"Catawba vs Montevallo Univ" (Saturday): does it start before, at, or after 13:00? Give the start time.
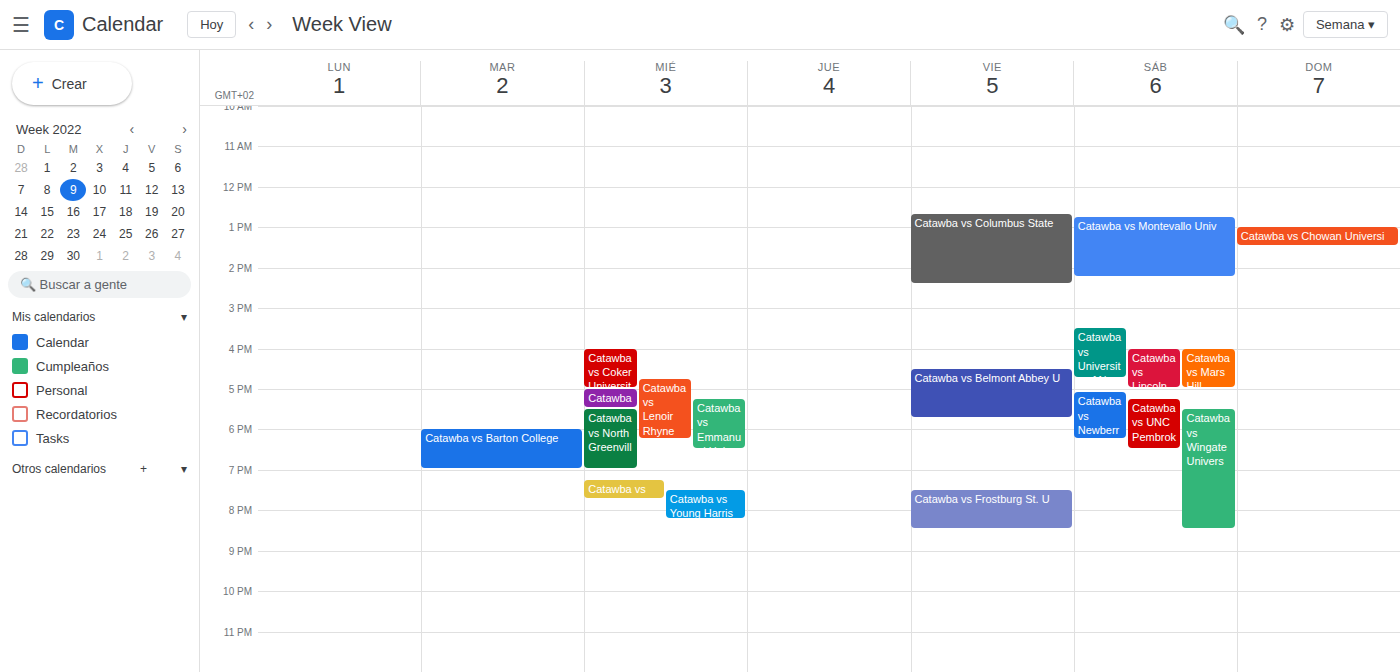
12:45 -- before 13:00, 15 minutes above the 13:00 line.